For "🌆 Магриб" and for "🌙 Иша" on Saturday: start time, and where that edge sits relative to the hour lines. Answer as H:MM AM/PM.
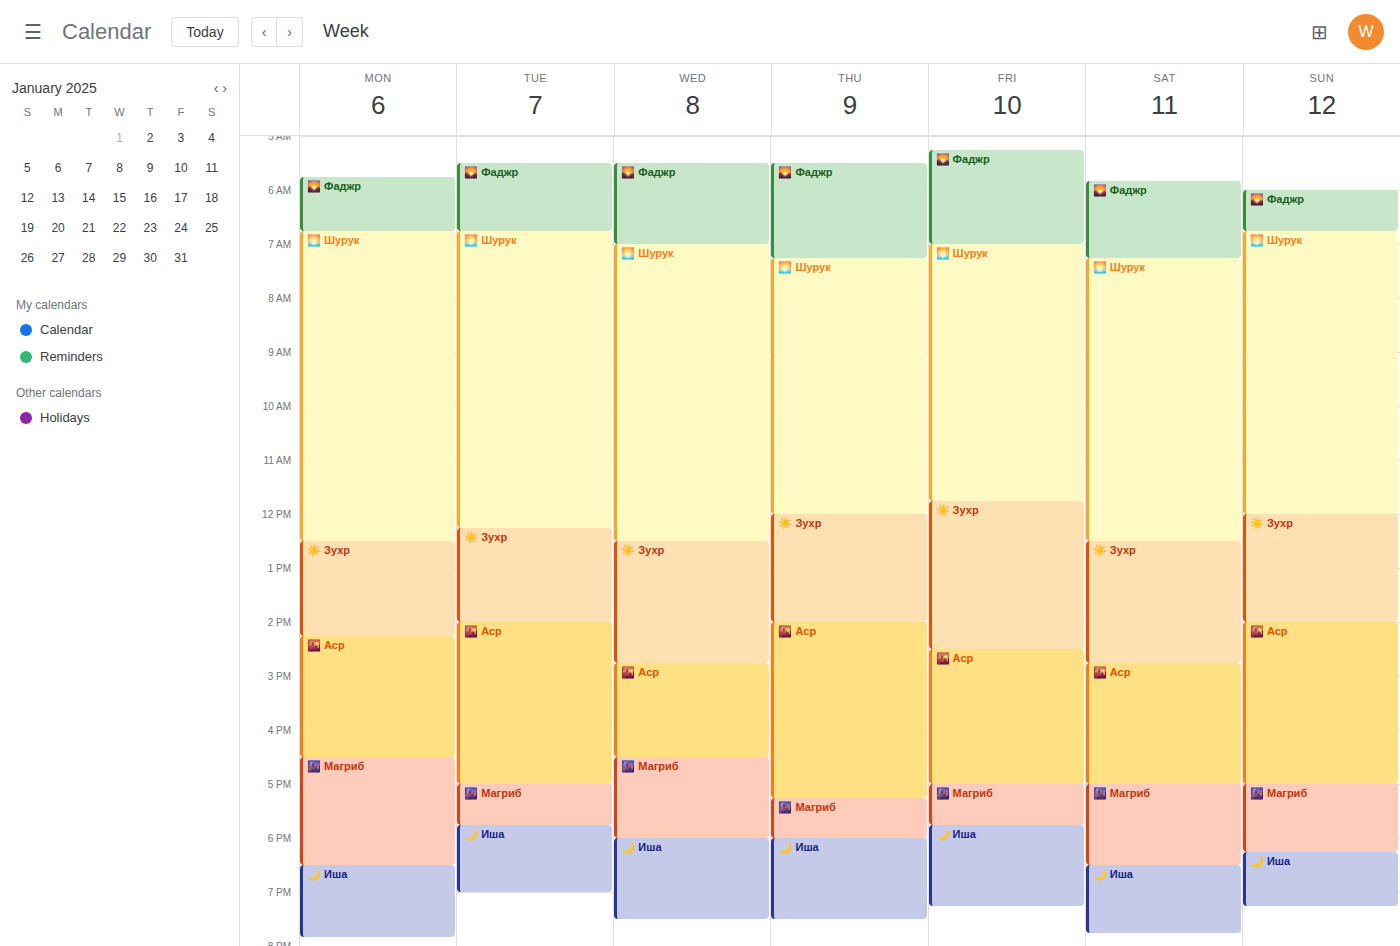
"🌆 Магриб": 5:00 PM, exactly on the 5 PM line. "🌙 Иша": 6:30 PM, halfway between the 6 PM and 7 PM lines.